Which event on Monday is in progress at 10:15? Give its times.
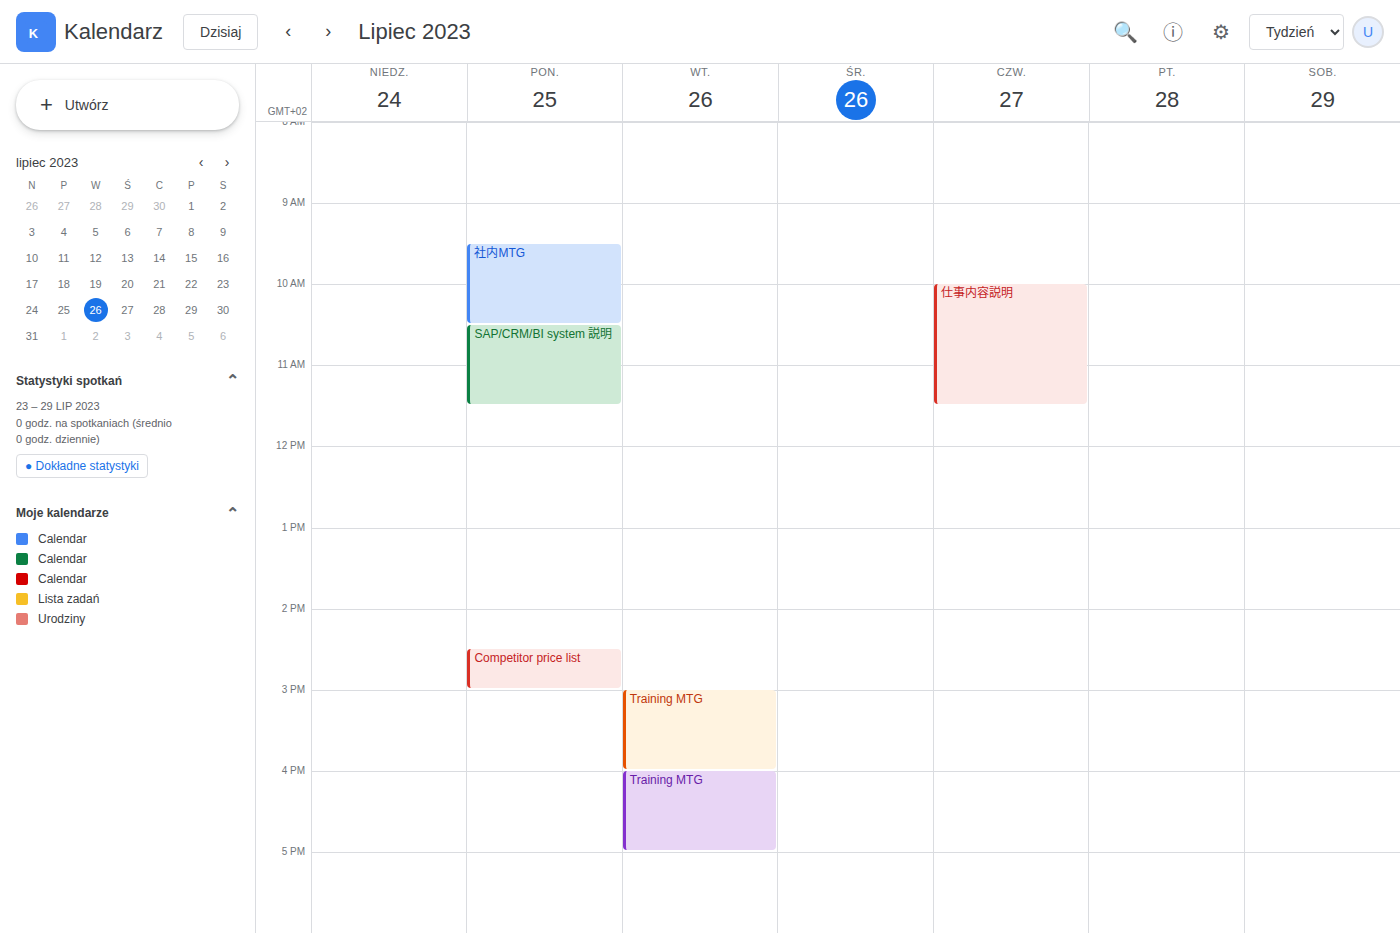
"社内MTG", 09:30 to 10:30